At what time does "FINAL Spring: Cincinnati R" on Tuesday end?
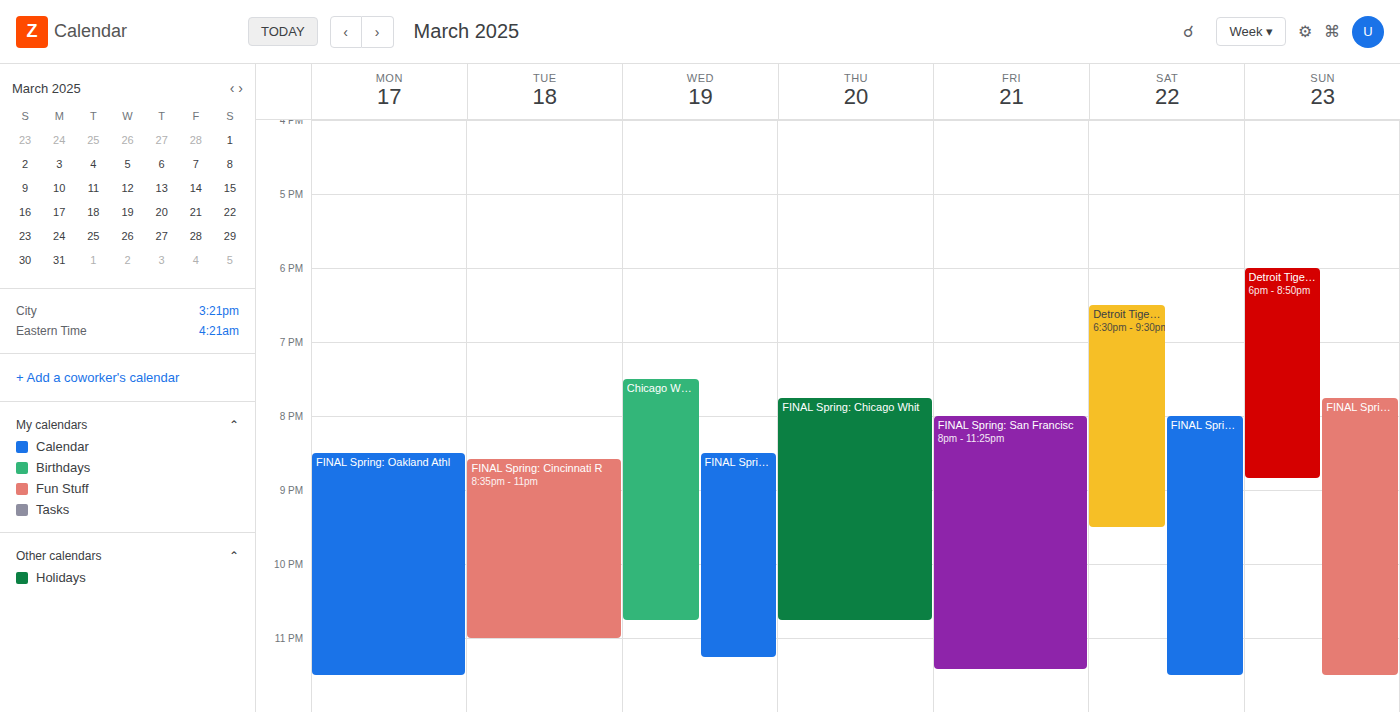
11:00 PM